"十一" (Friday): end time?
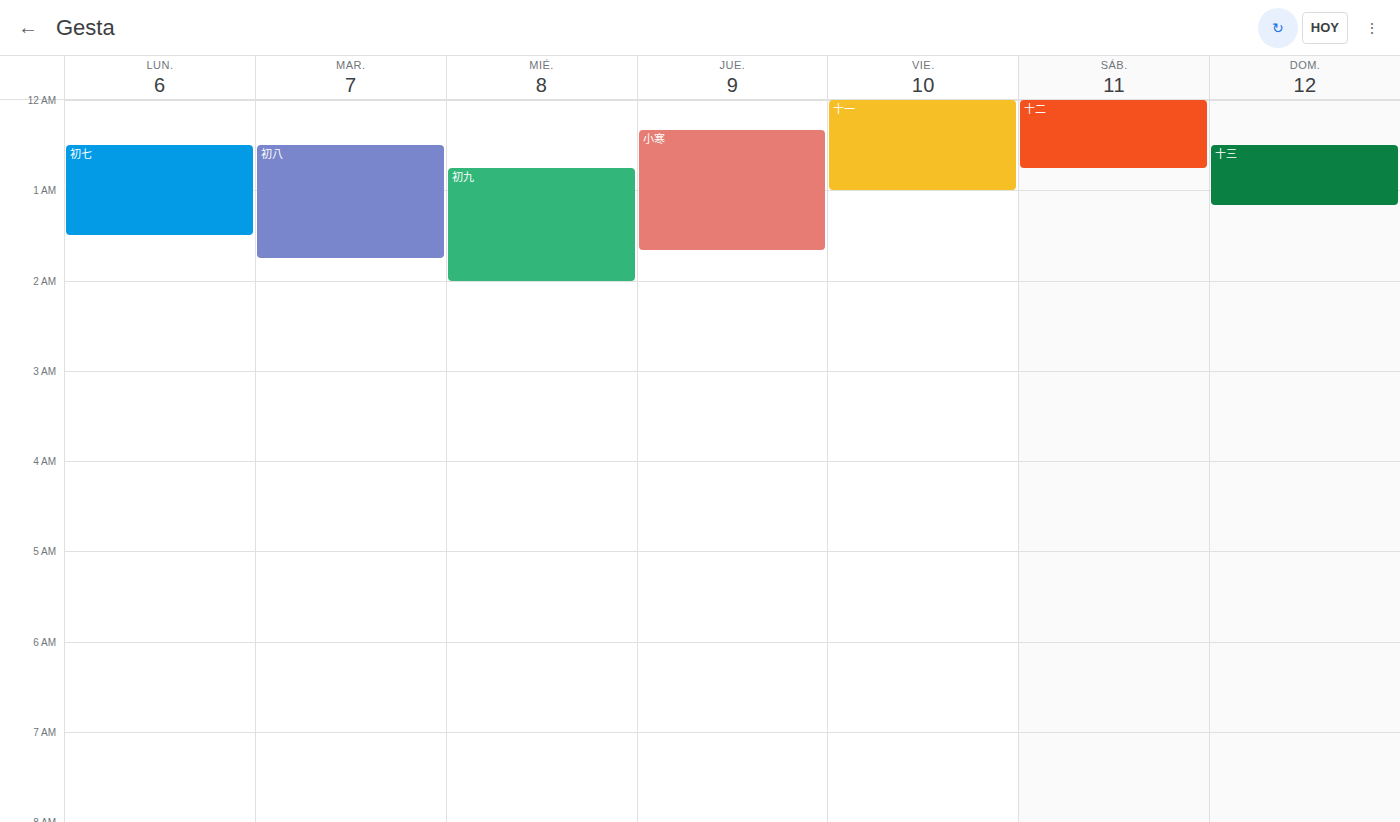
1:00 AM